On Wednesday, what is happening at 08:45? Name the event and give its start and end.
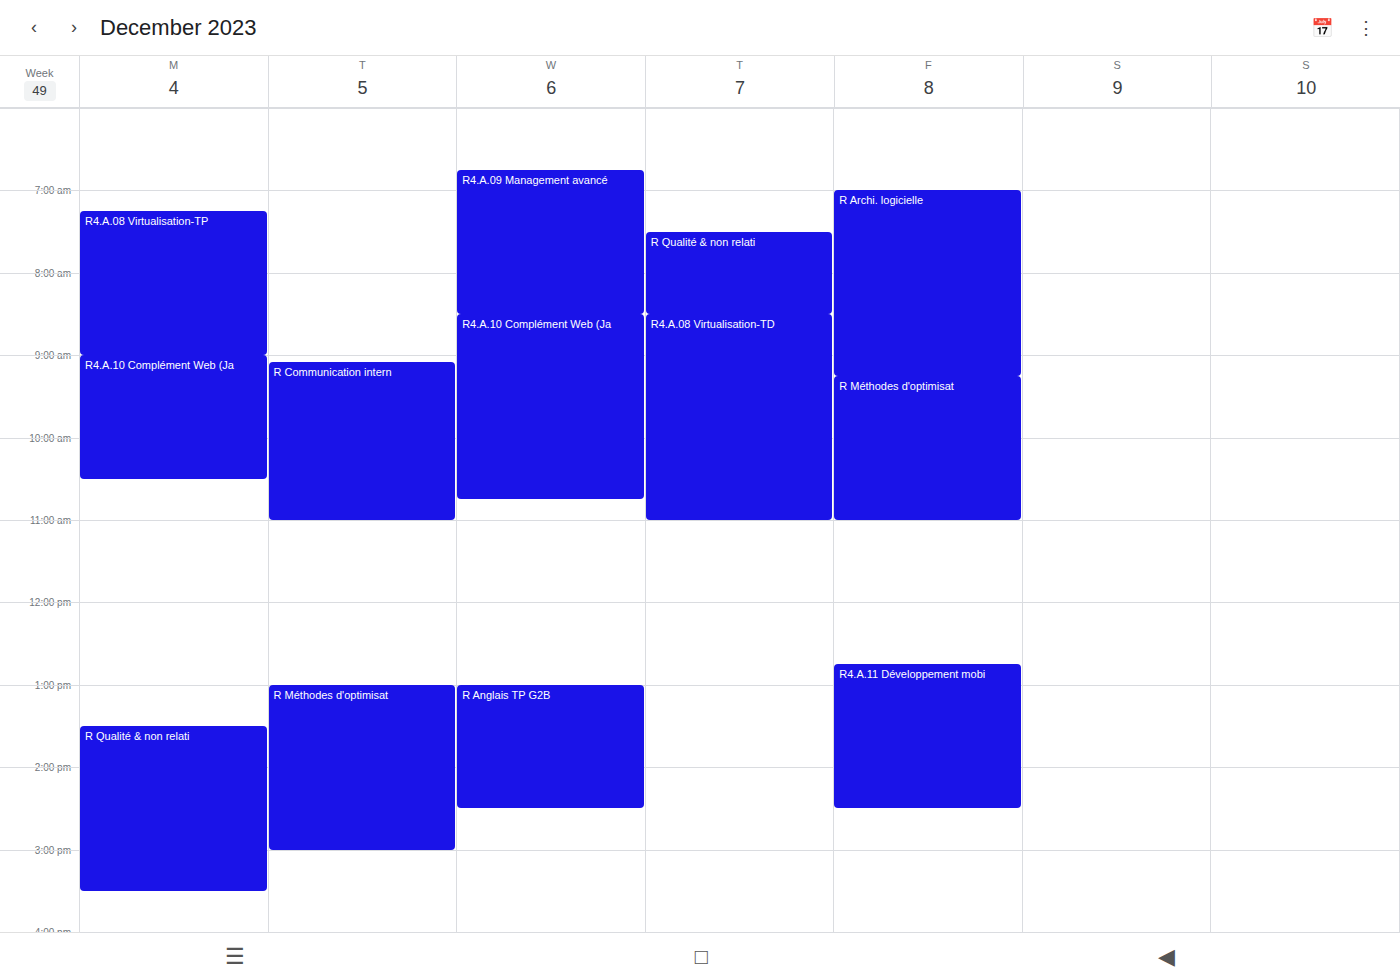
"R4.A.10 Complément Web (Ja", 08:30 to 10:45